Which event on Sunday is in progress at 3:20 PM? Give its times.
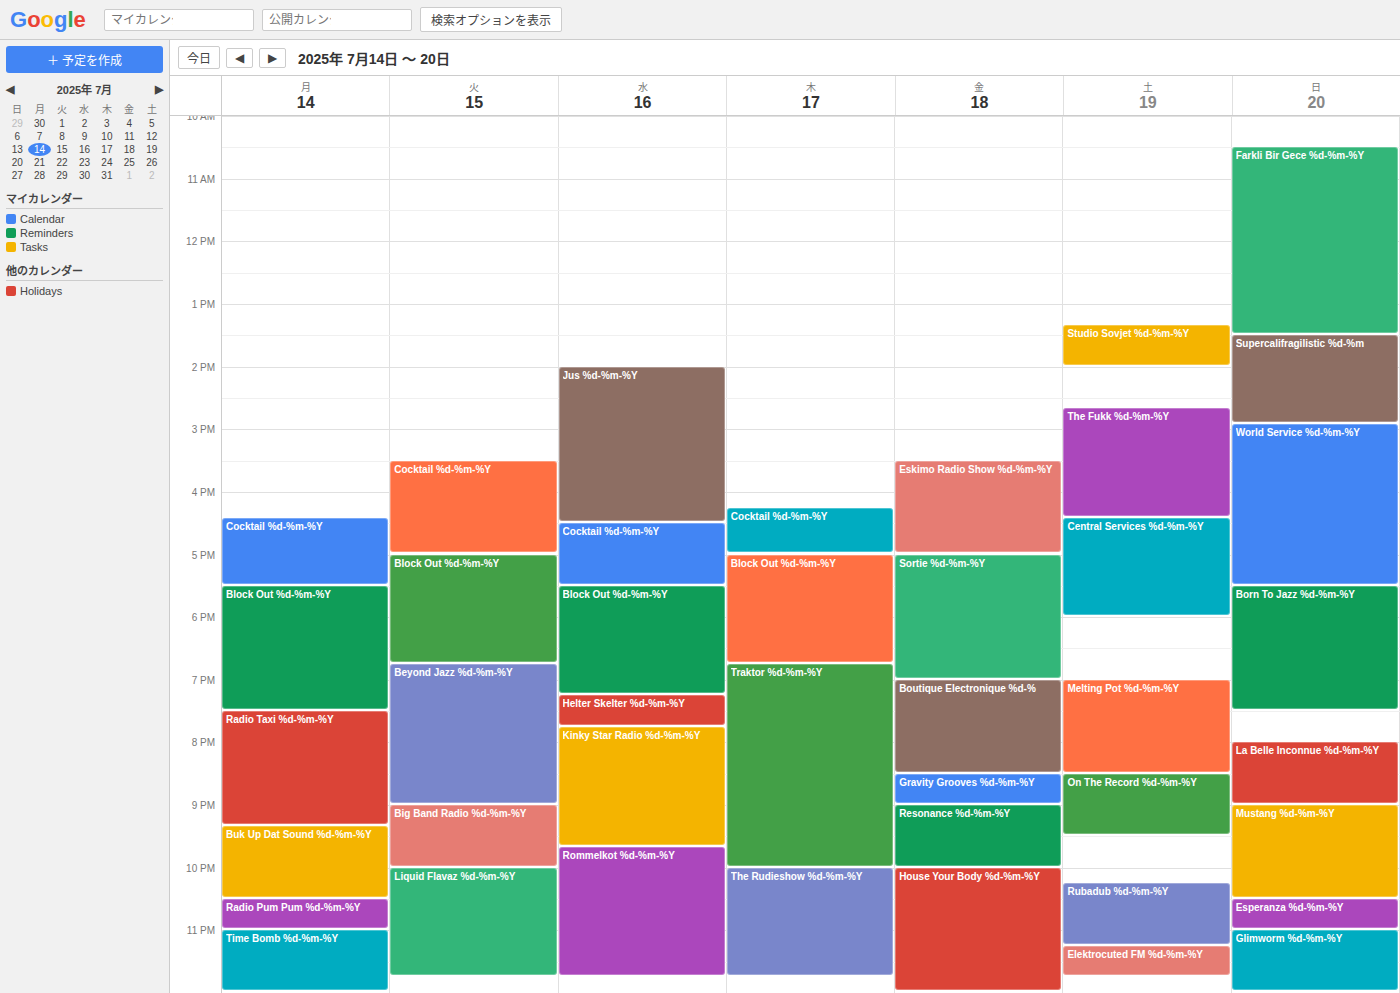
"World Service %d-%m-%Y", 2:55 PM to 5:30 PM